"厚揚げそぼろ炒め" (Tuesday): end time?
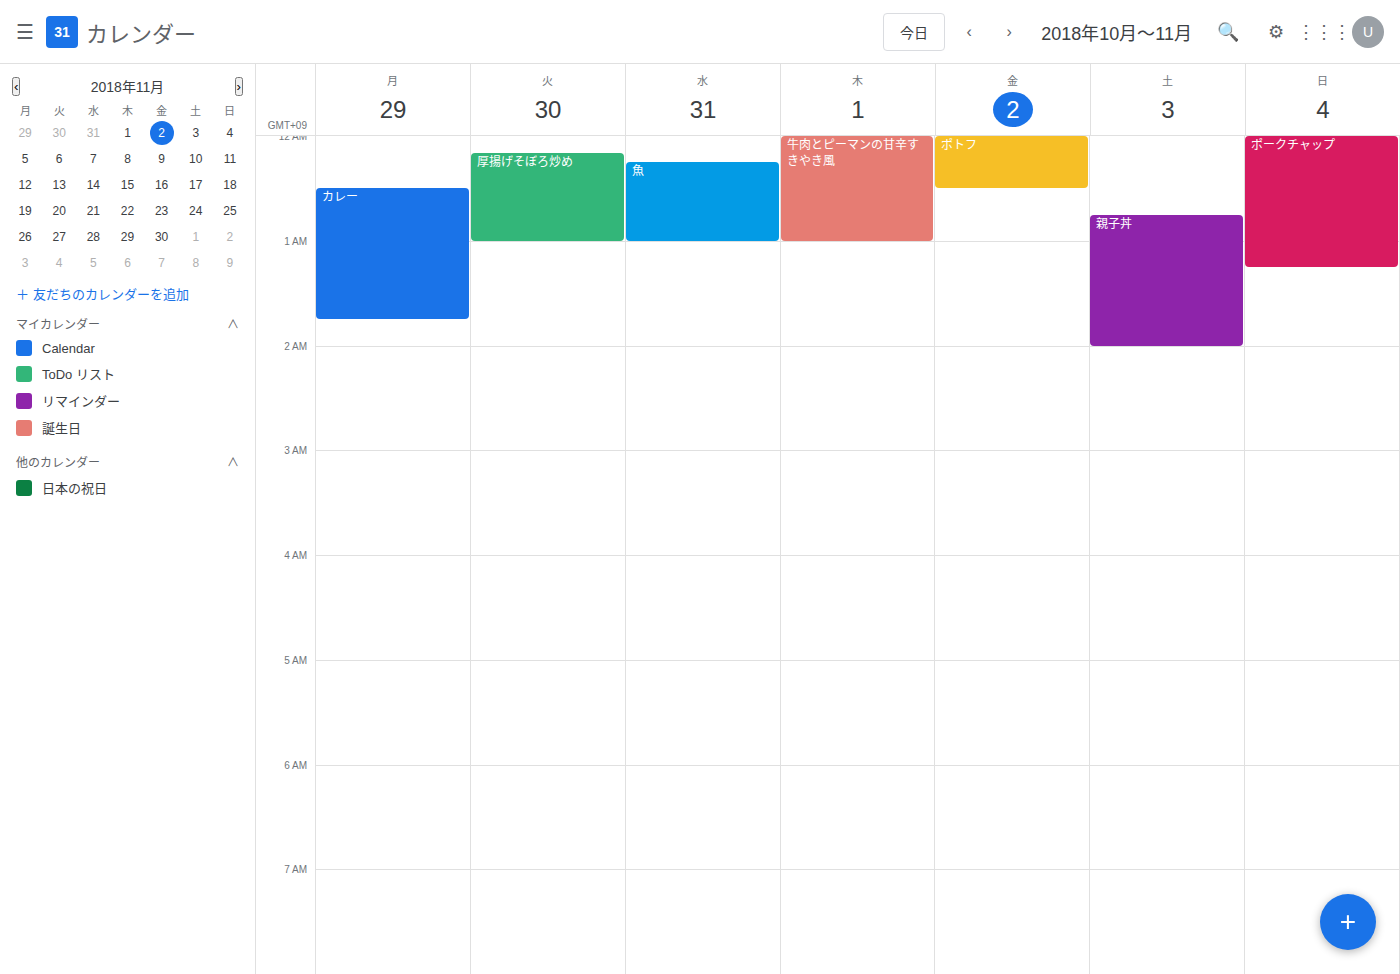
1:00 AM